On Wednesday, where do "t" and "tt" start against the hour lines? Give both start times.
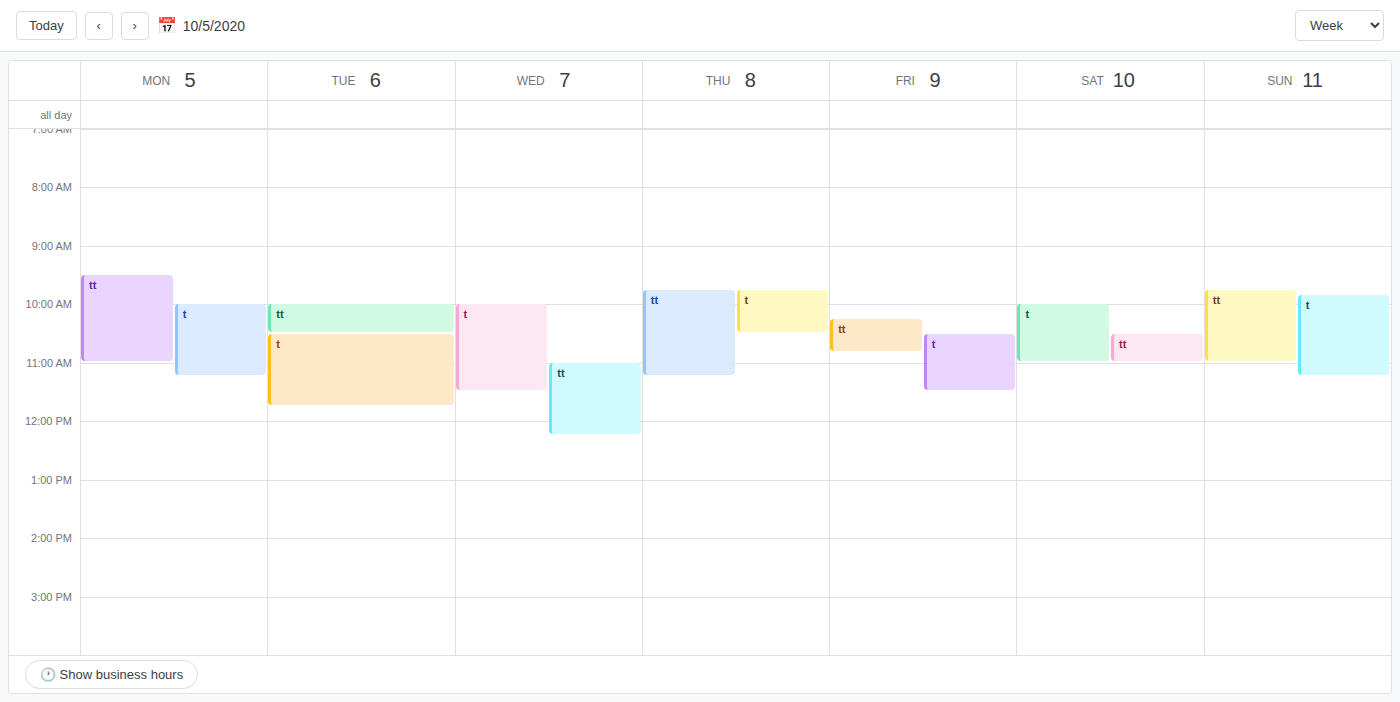
"t": 10:00 AM, exactly on the 10 AM line. "tt": 11:00 AM, exactly on the 11 AM line.